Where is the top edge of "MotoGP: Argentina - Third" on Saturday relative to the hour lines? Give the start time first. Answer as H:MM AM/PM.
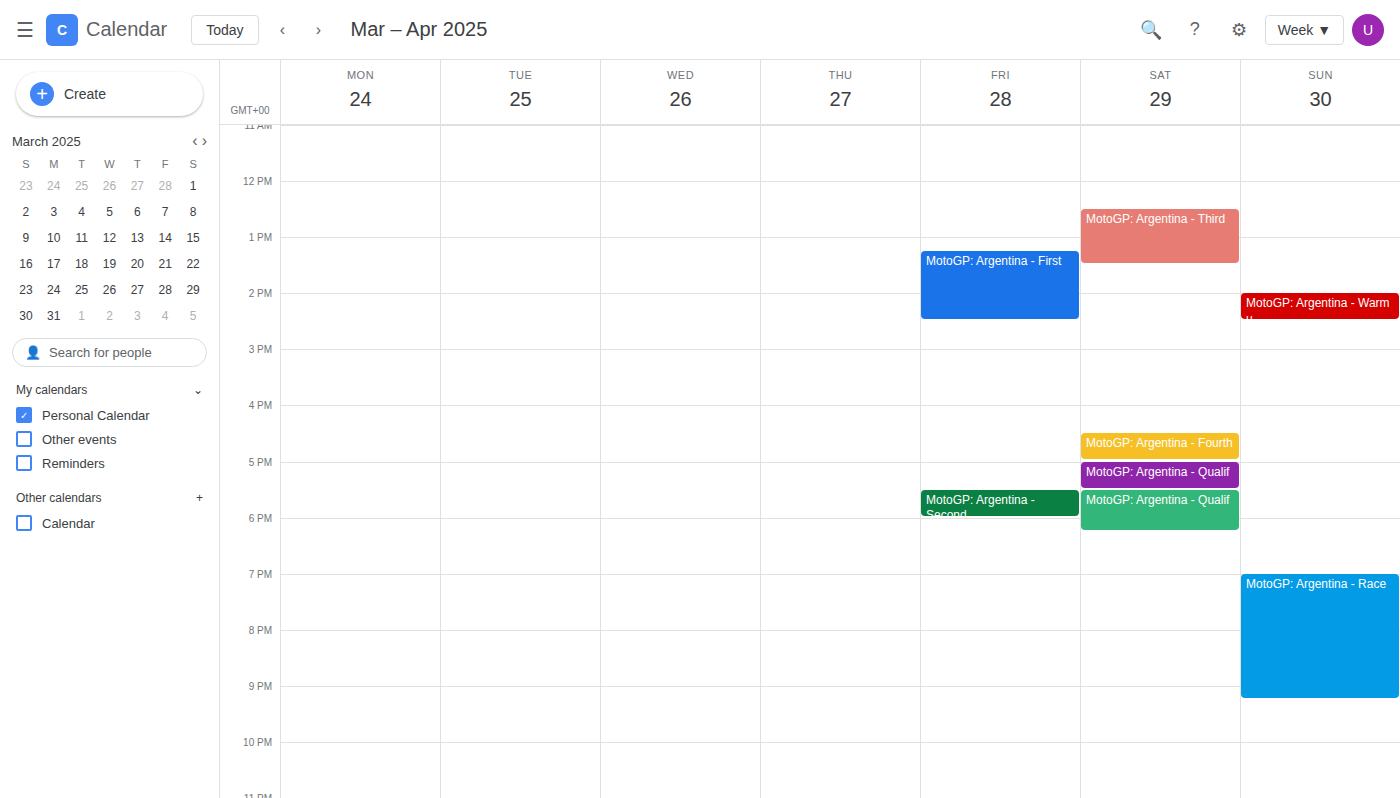
12:30 PM -- halfway between the 12 PM and 1 PM lines.